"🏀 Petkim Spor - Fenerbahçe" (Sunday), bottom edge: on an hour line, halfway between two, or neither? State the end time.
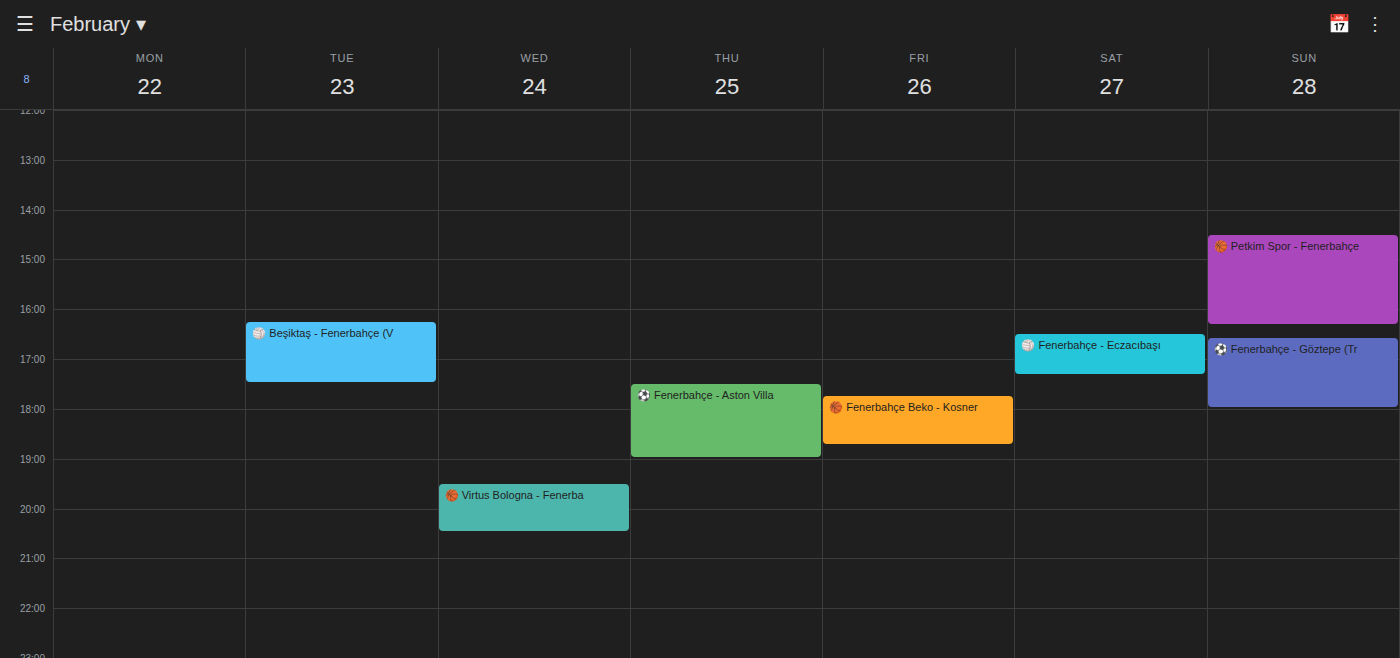
4:20 PM -- neither: 20 minutes below the 4 PM line and 40 minutes above the 5 PM line.